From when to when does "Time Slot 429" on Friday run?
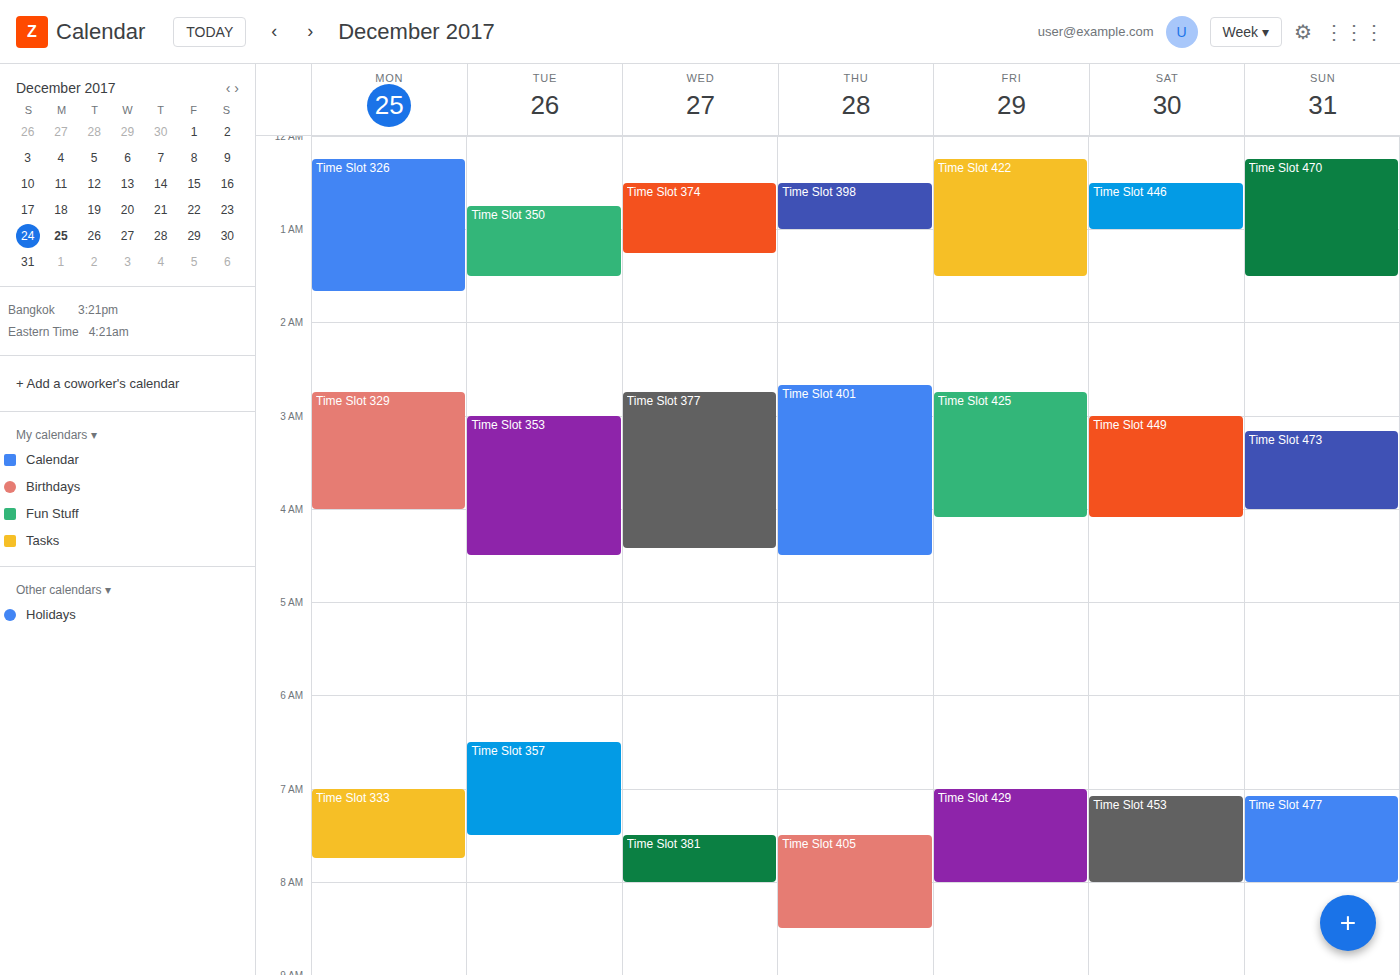
7:00 AM to 8:00 AM